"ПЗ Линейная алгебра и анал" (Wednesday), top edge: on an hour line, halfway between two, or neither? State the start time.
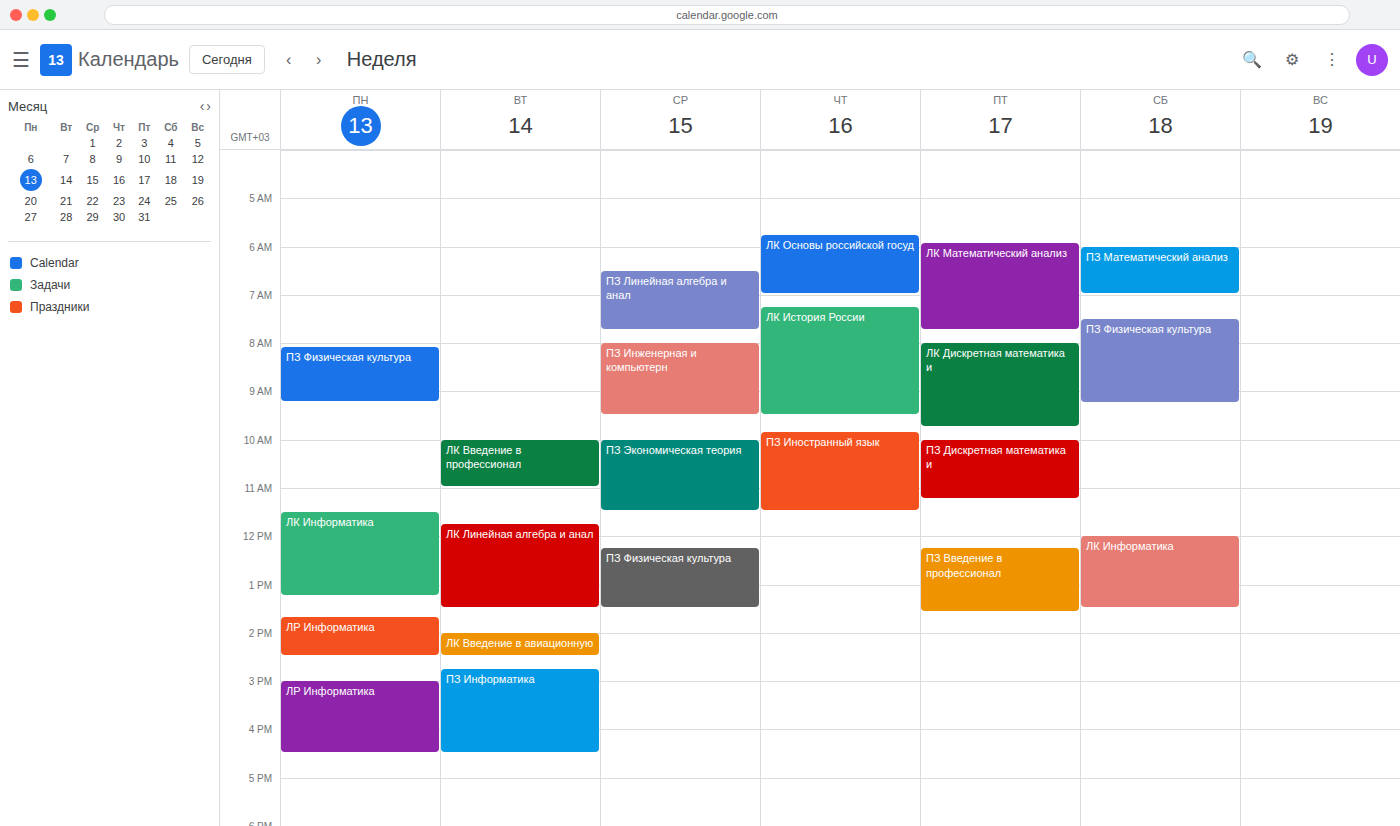
06:30 -- halfway between the 06:00 and 07:00 lines.